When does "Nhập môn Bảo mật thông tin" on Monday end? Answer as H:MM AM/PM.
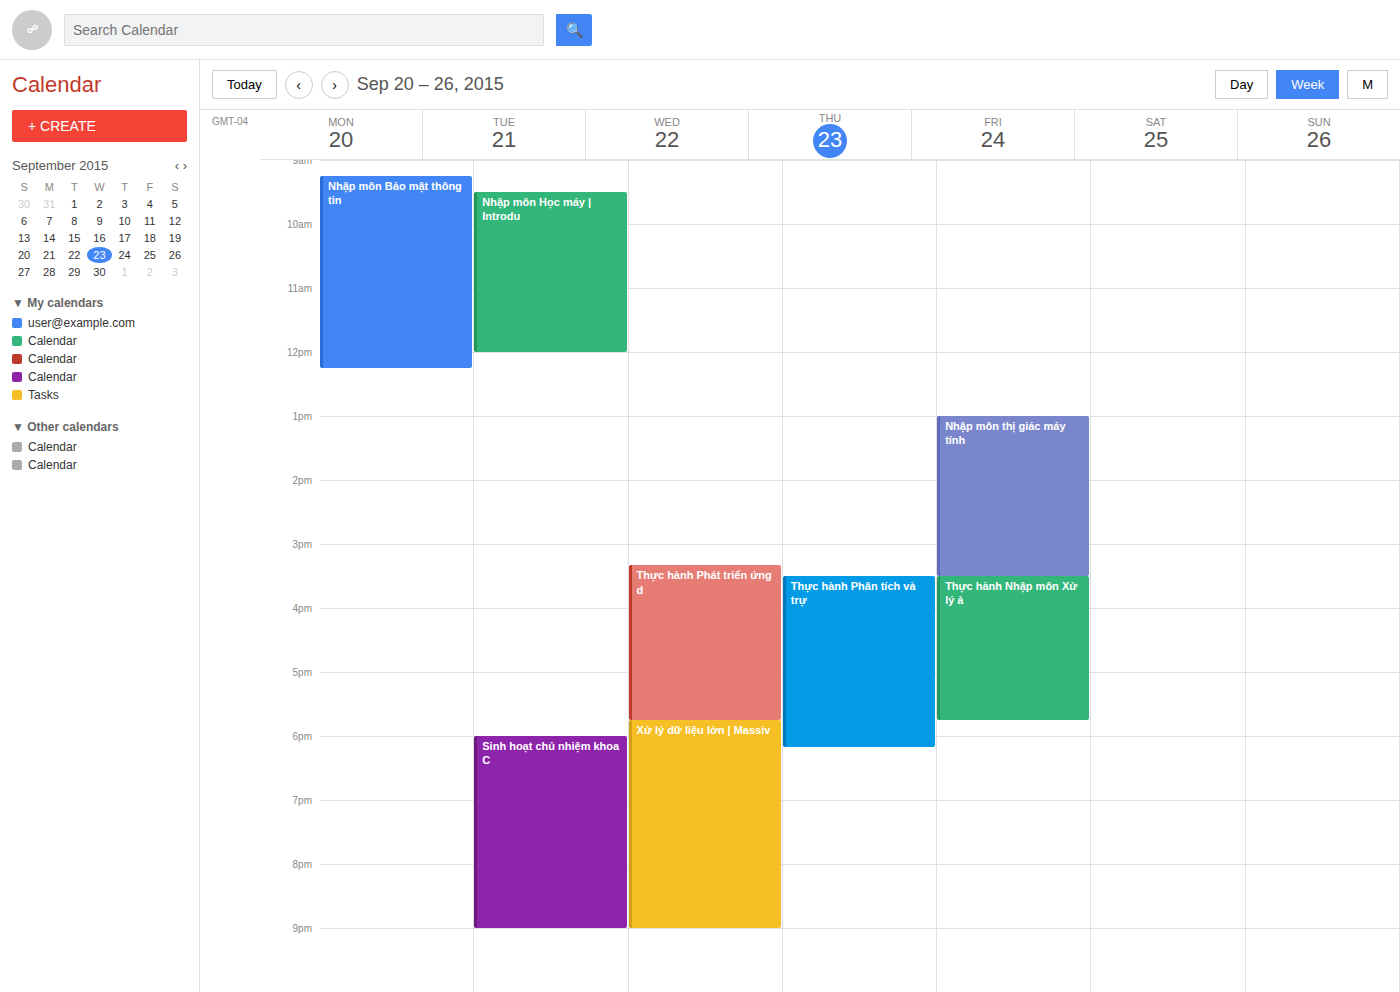
12:15 PM